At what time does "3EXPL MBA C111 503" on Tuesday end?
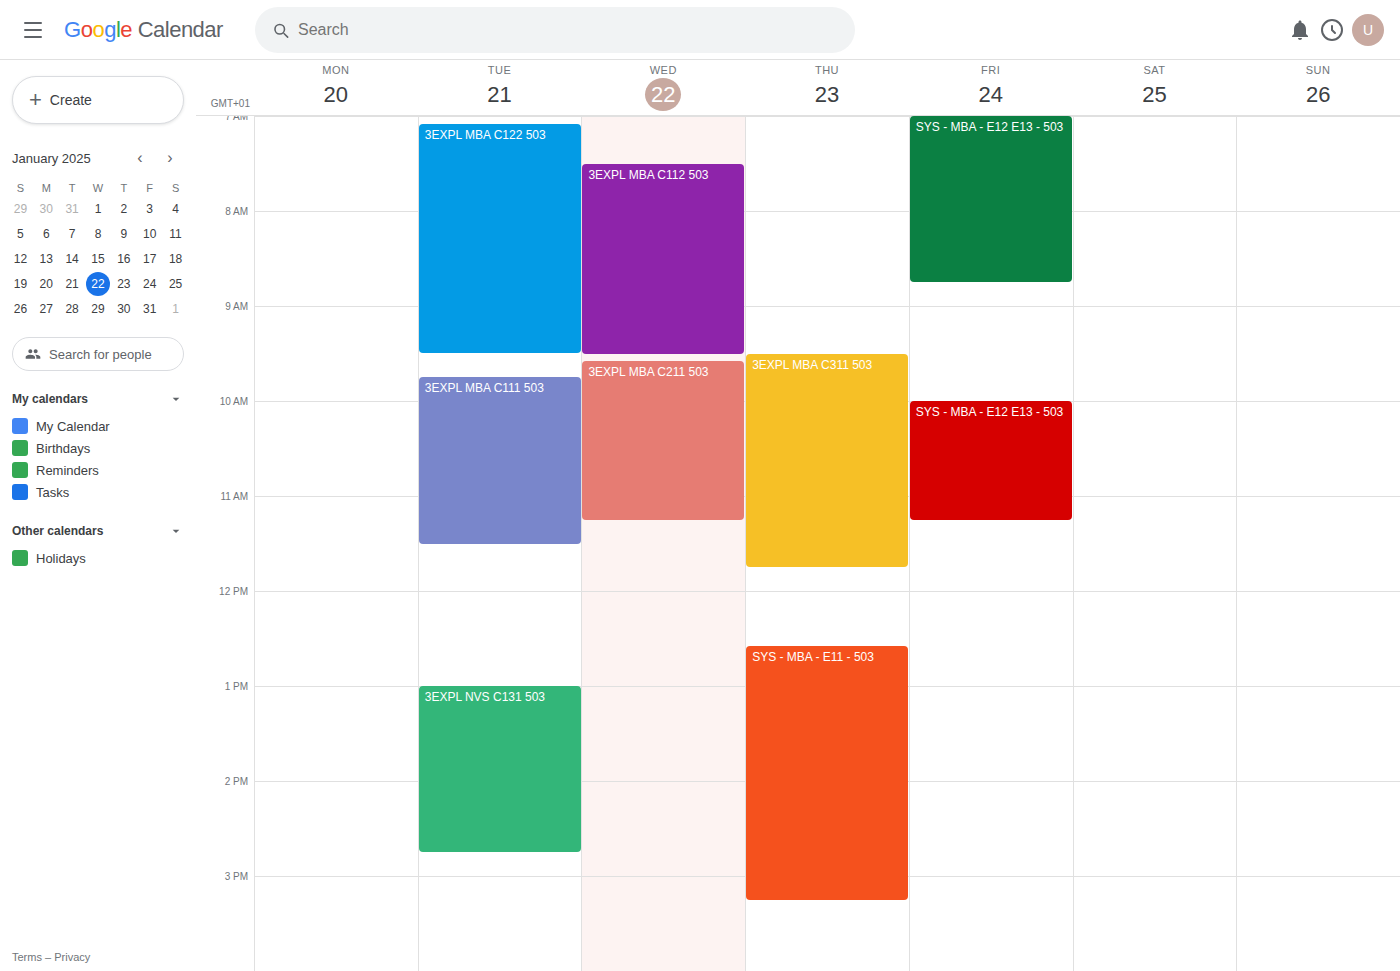
11:30 AM